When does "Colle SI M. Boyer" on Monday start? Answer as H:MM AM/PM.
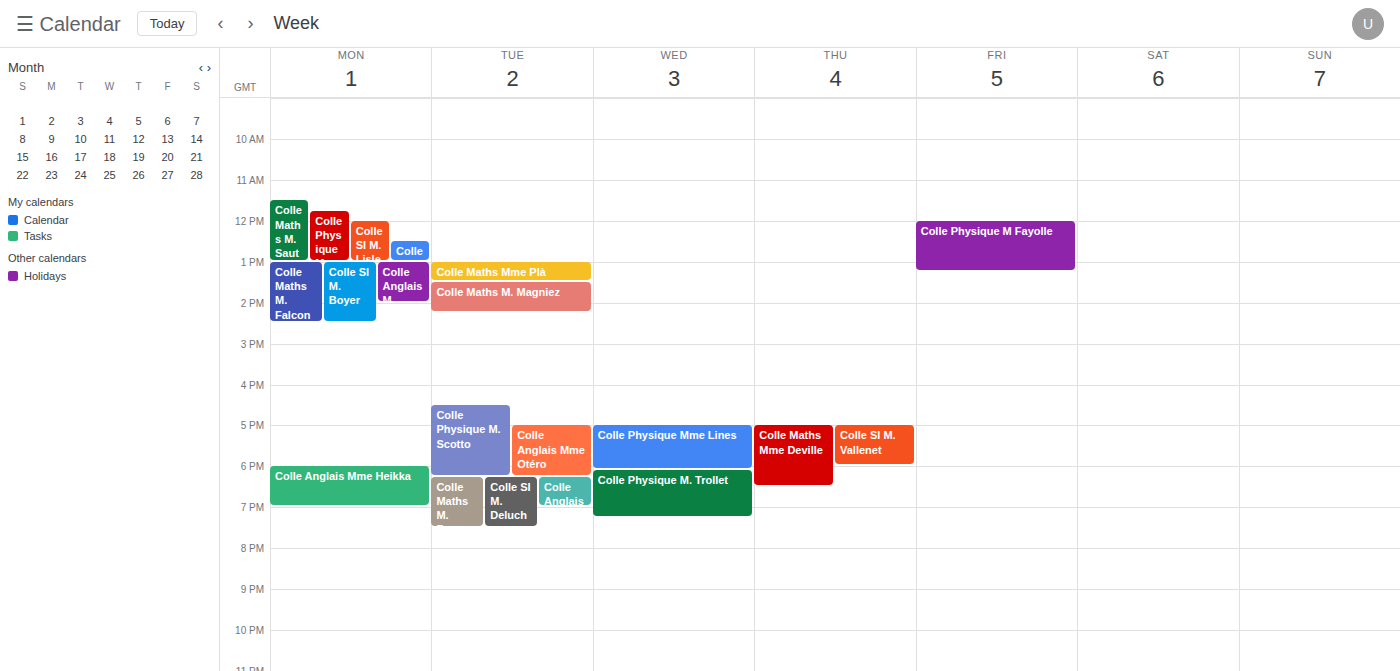
1:00 PM